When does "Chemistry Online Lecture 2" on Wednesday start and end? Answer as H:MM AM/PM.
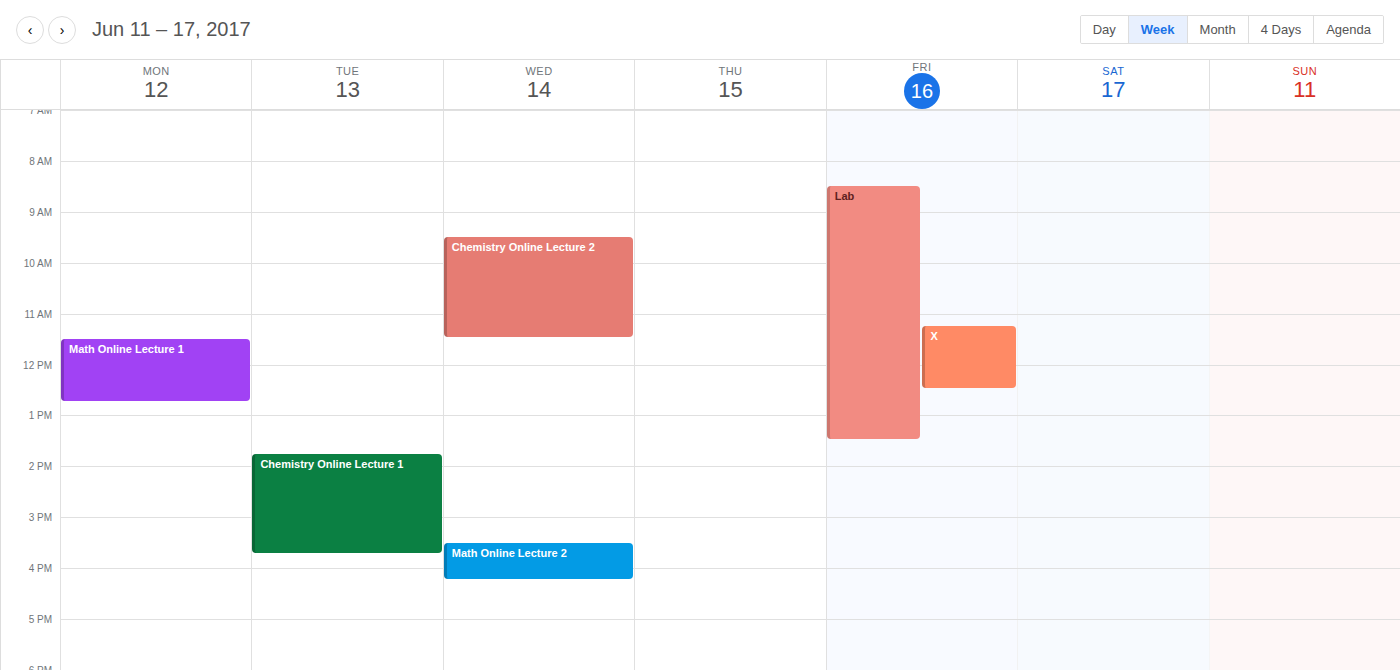
9:30 AM to 11:30 AM